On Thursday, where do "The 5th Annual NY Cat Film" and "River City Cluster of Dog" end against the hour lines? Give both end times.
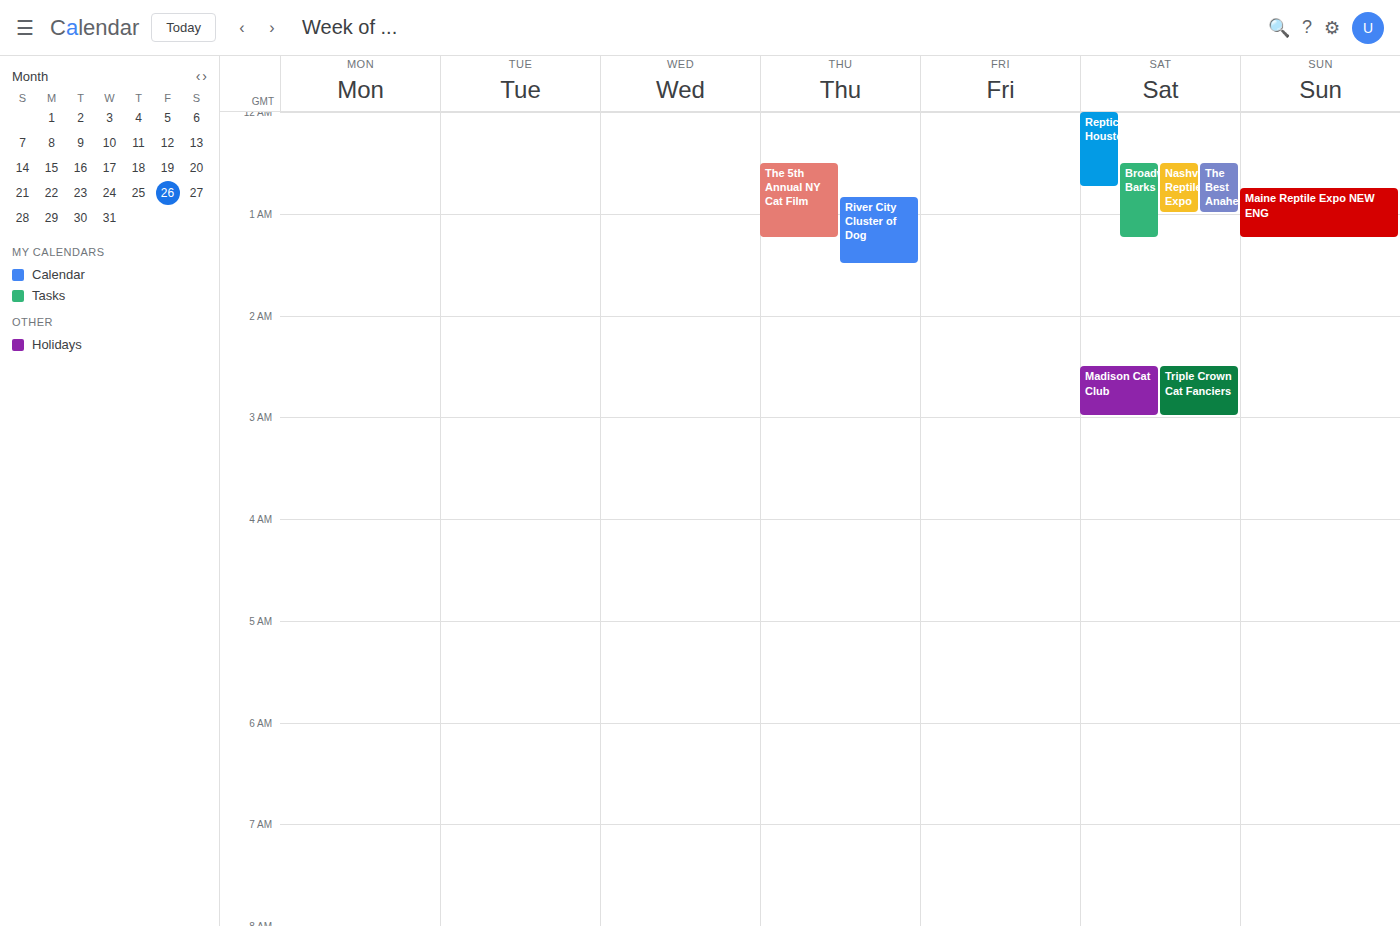
"The 5th Annual NY Cat Film": 1:15 AM, neither: a quarter of the way from the 1 AM line to the 2 AM line. "River City Cluster of Dog": 1:30 AM, halfway between the 1 AM and 2 AM lines.